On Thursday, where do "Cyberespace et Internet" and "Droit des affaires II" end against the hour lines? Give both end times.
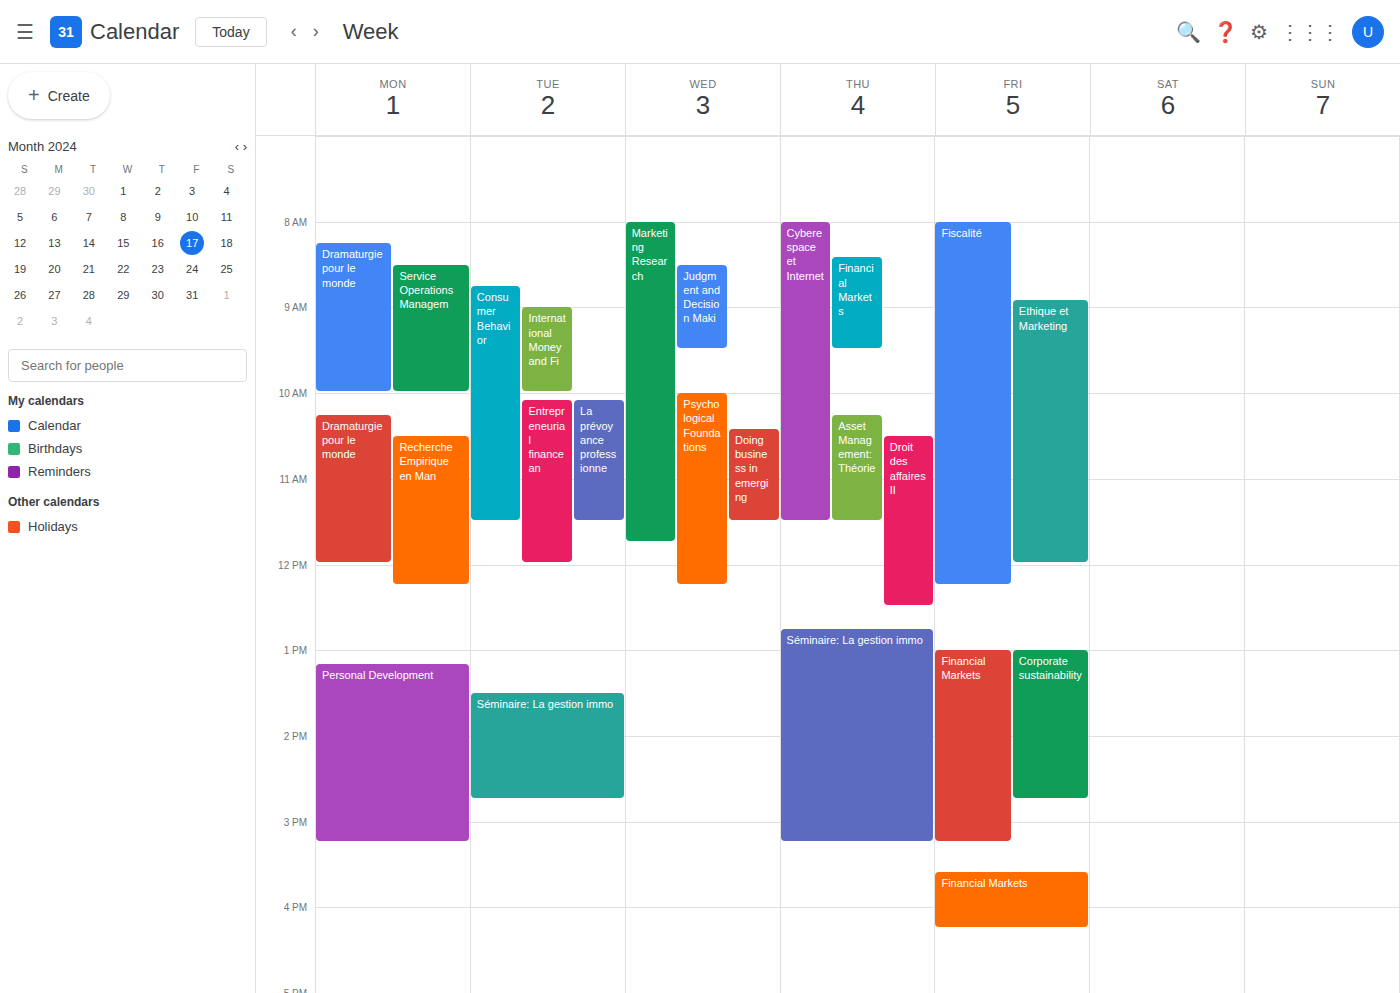
"Cyberespace et Internet": 11:30 AM, halfway between the 11 AM and 12 PM lines. "Droit des affaires II": 12:30 PM, halfway between the 12 PM and 1 PM lines.